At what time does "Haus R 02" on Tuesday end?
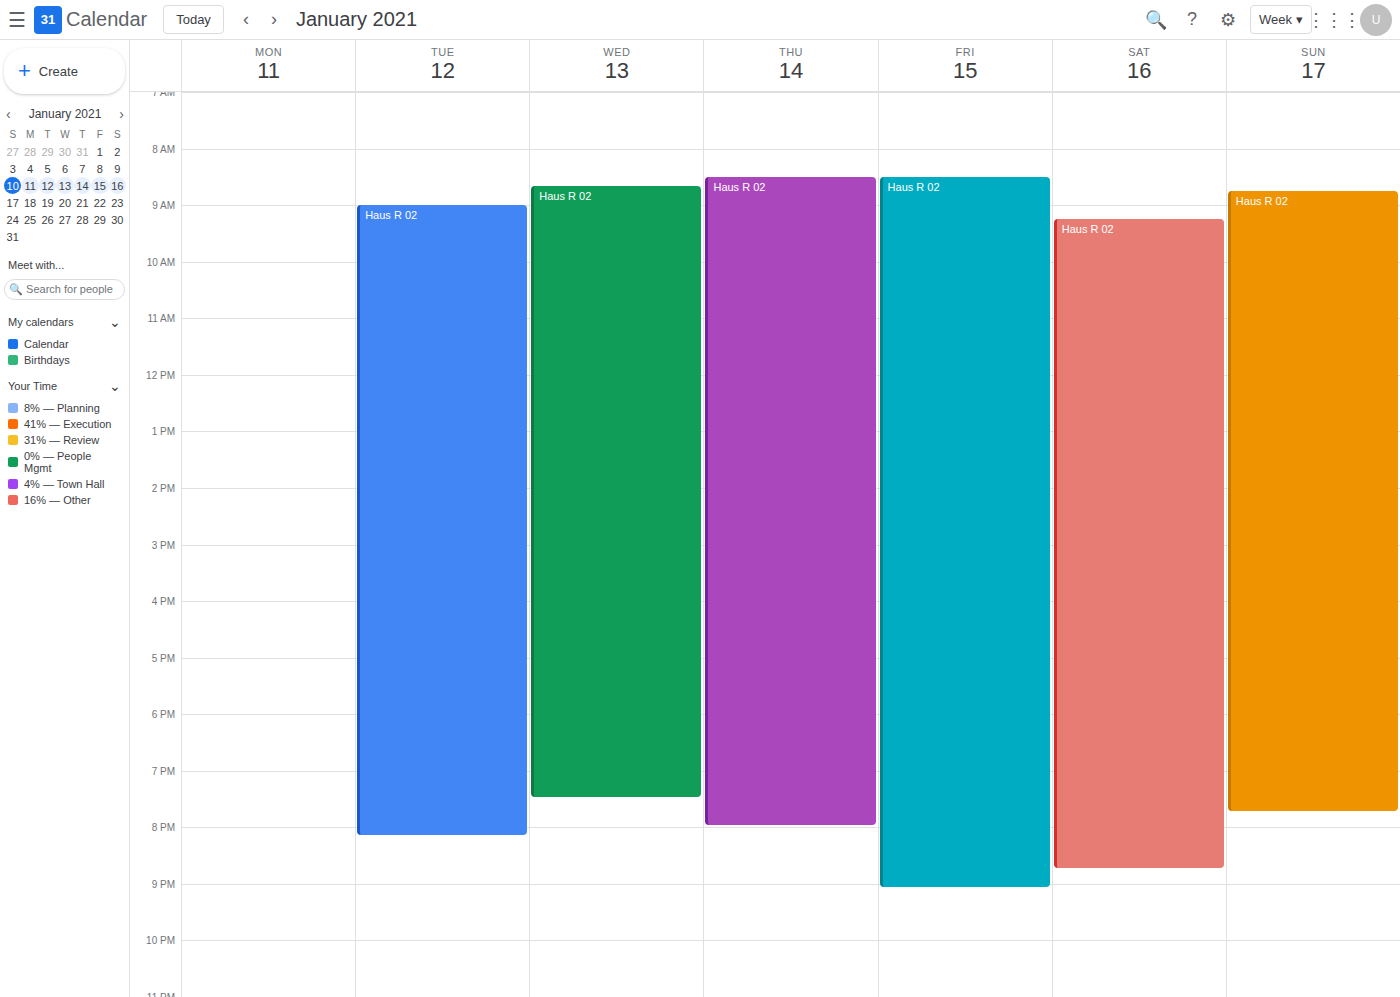
8:10 PM